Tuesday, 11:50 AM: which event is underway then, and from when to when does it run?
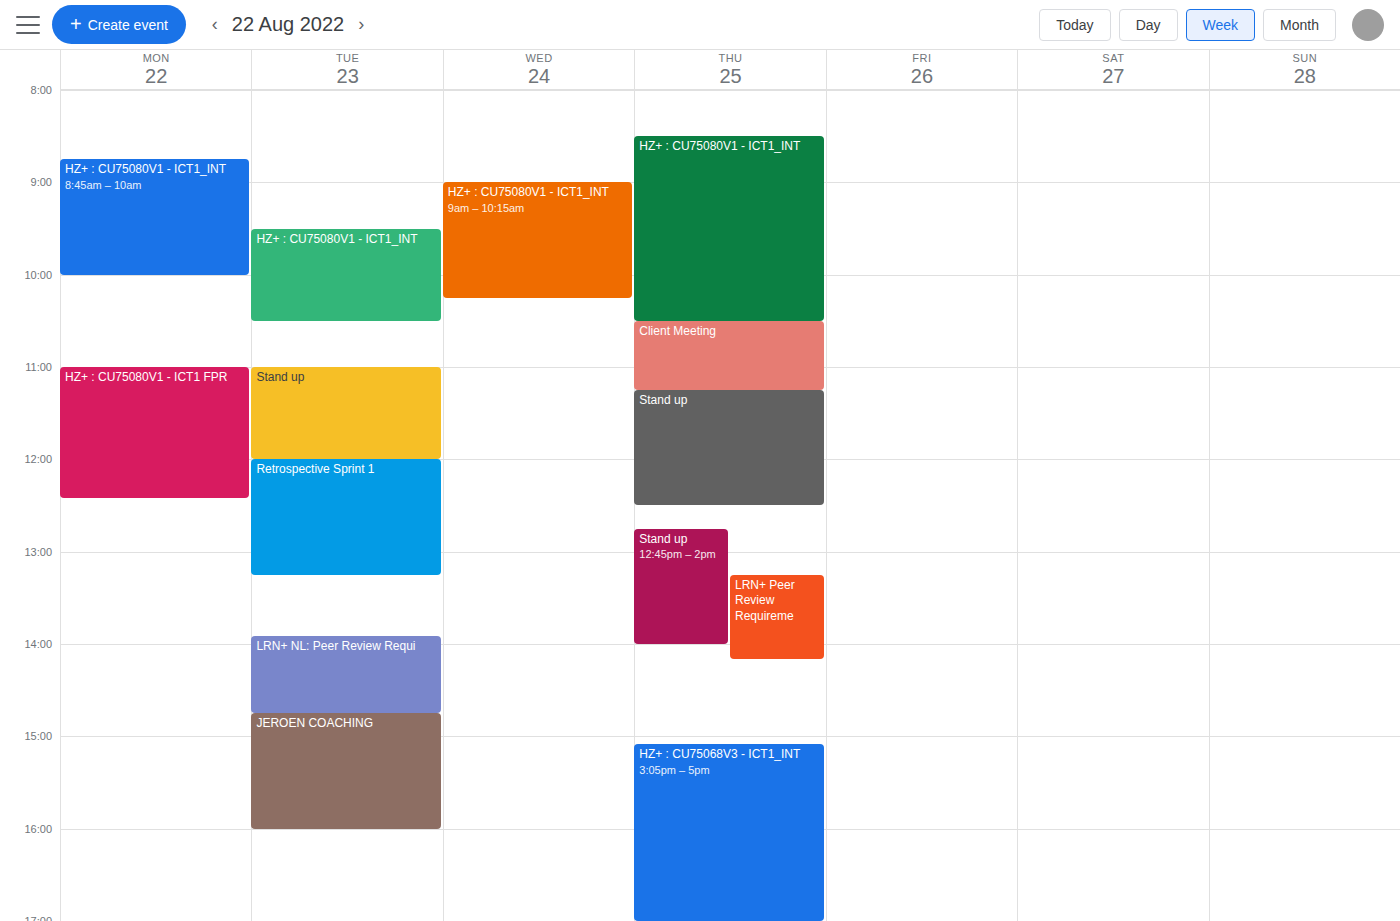
"Stand up", 11:00 AM to 12:00 PM